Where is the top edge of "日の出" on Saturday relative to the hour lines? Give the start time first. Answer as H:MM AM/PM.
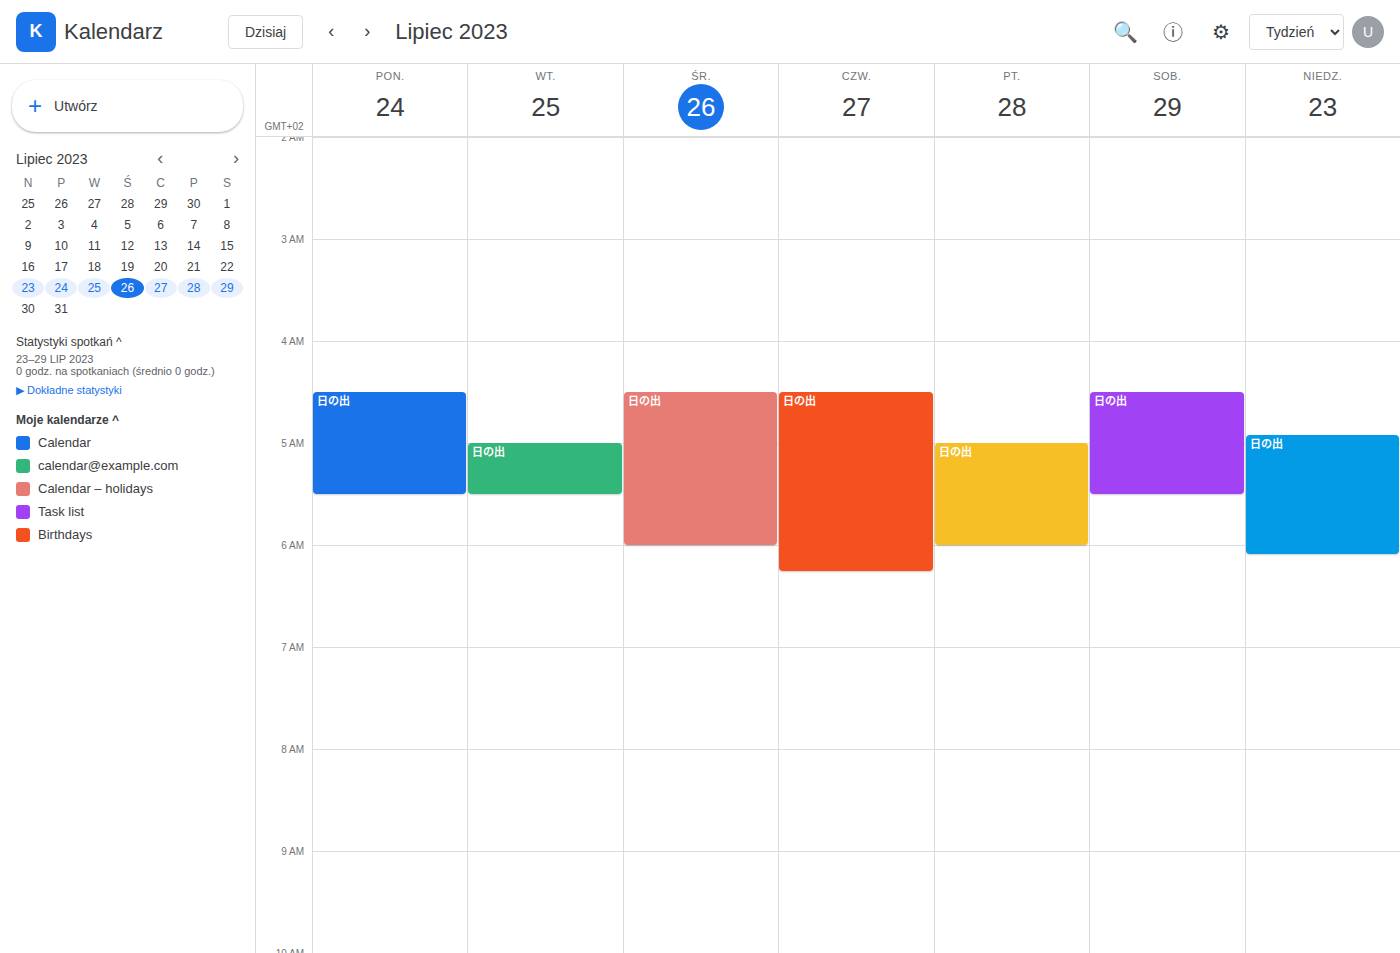
4:30 AM -- halfway between the 4 AM and 5 AM lines.